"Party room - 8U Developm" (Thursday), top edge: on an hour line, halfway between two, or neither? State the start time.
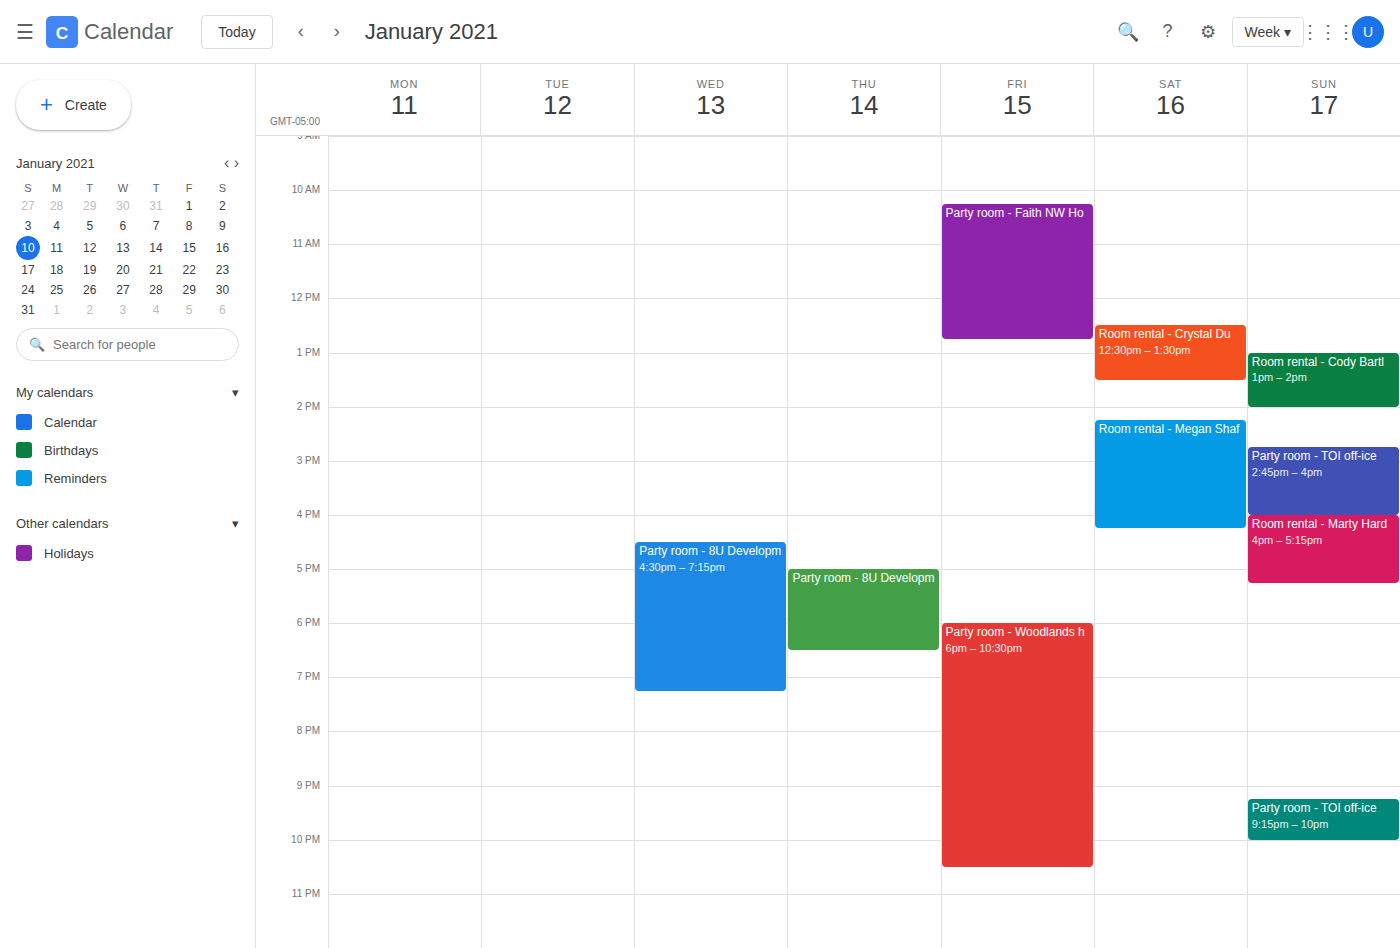
5:00 PM -- exactly on the 5 PM line.